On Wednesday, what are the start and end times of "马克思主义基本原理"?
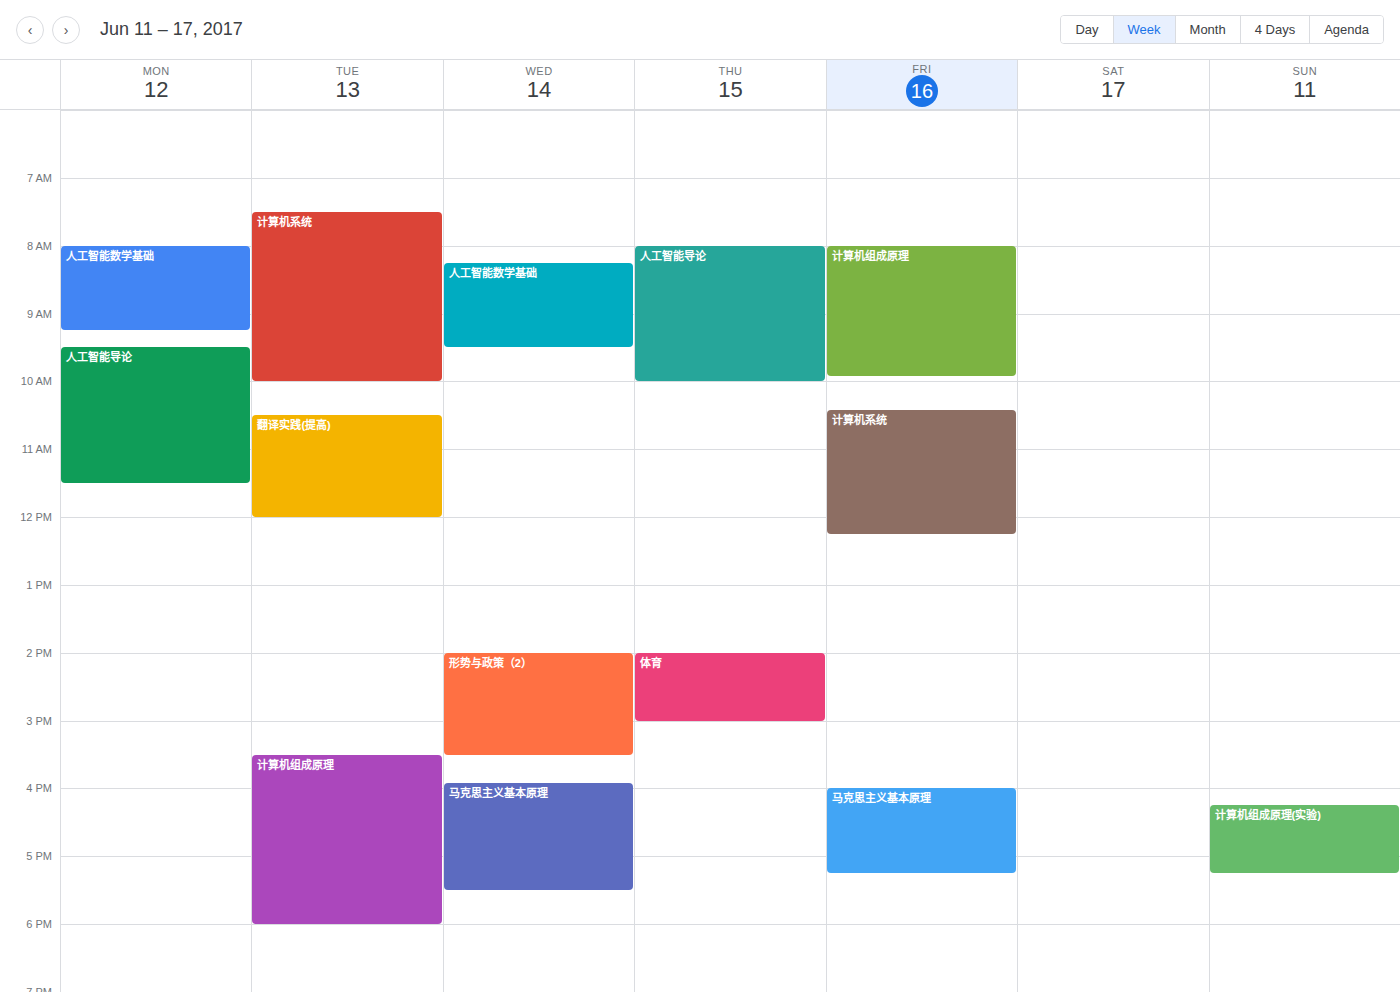
15:55 to 17:30